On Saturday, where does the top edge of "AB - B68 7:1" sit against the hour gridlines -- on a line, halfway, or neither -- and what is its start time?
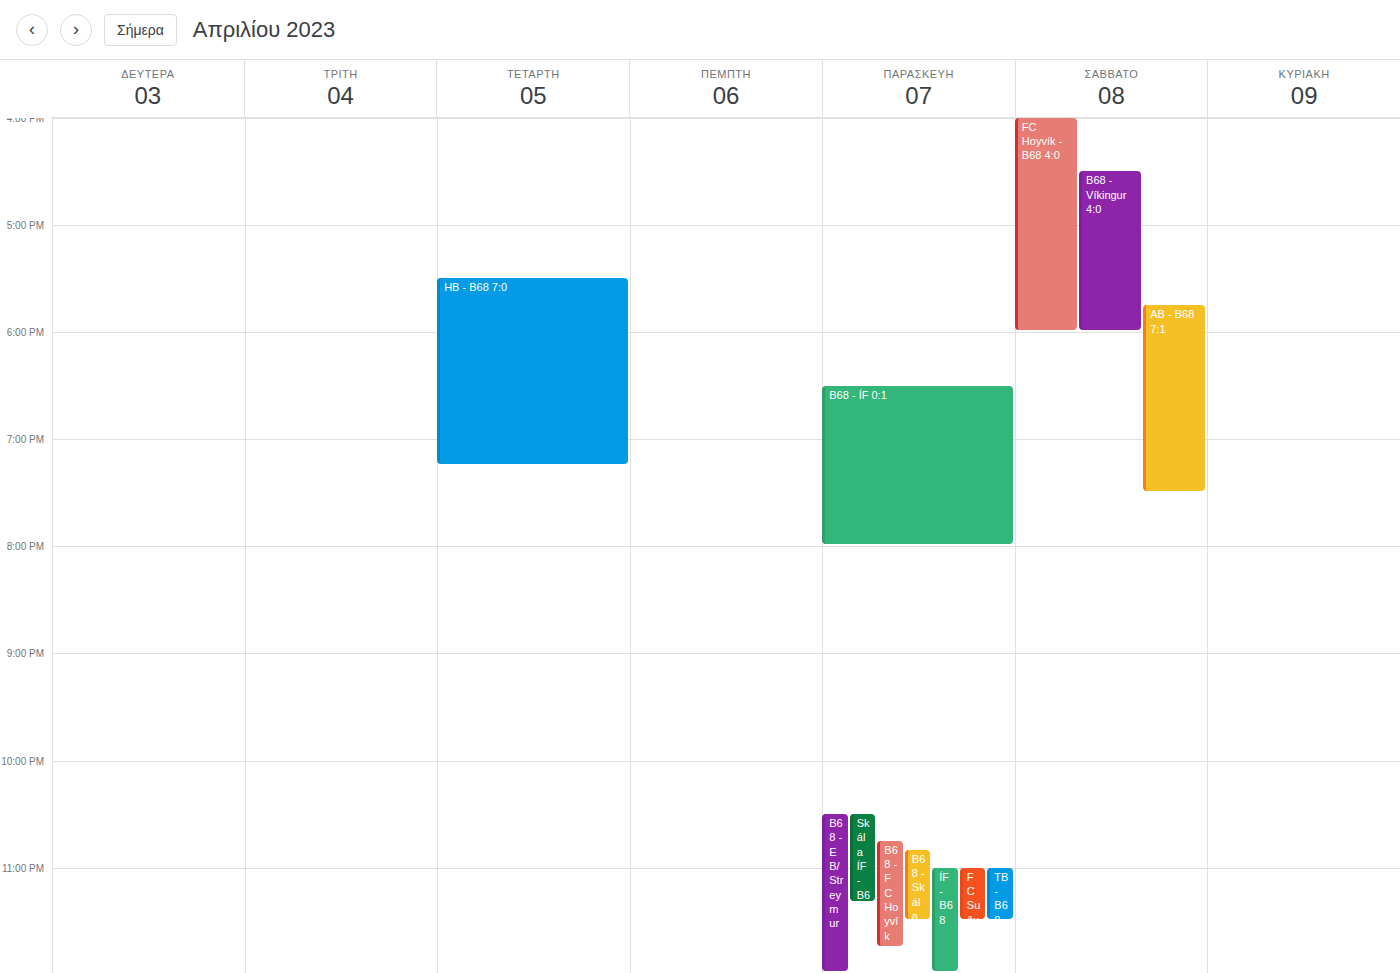
5:45 PM -- neither: three quarters of the way from the 5 PM line to the 6 PM line.